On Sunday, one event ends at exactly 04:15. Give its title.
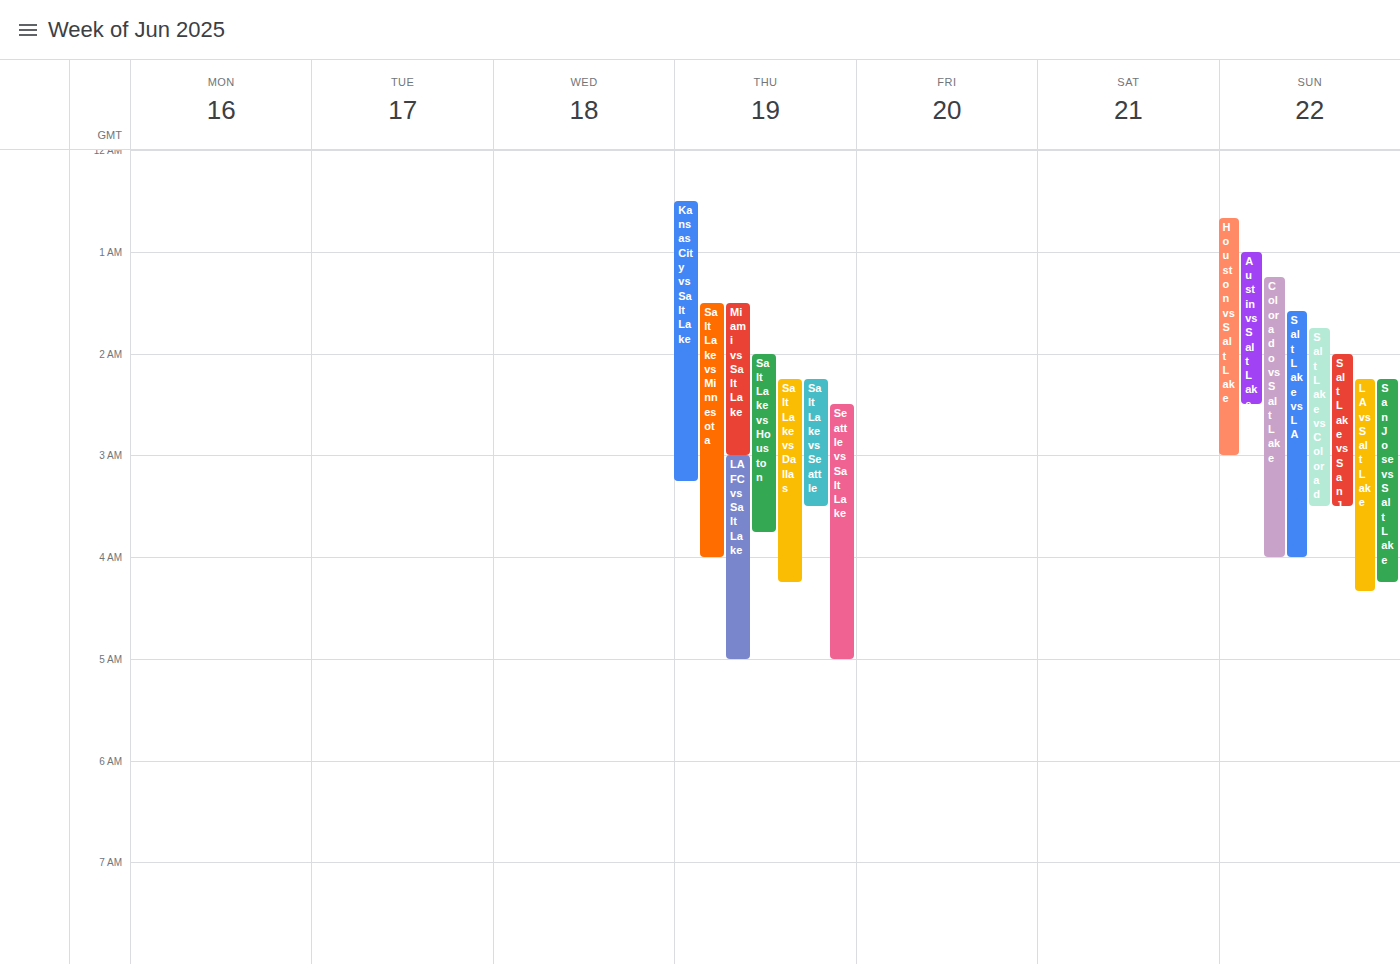
"San Jose vs Salt Lake"